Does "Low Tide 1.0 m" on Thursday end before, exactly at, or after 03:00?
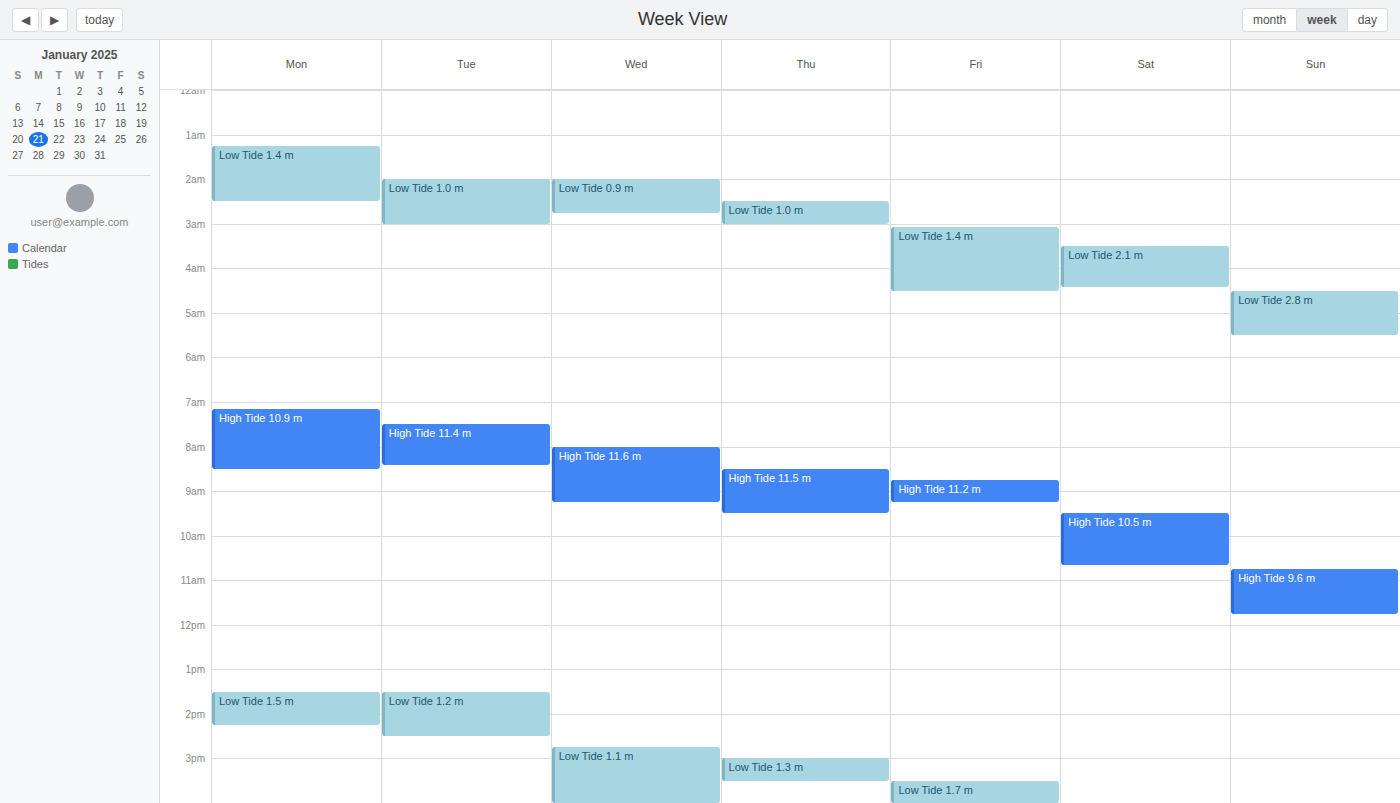
03:00 -- exactly at 03:00, on the 03:00 line.